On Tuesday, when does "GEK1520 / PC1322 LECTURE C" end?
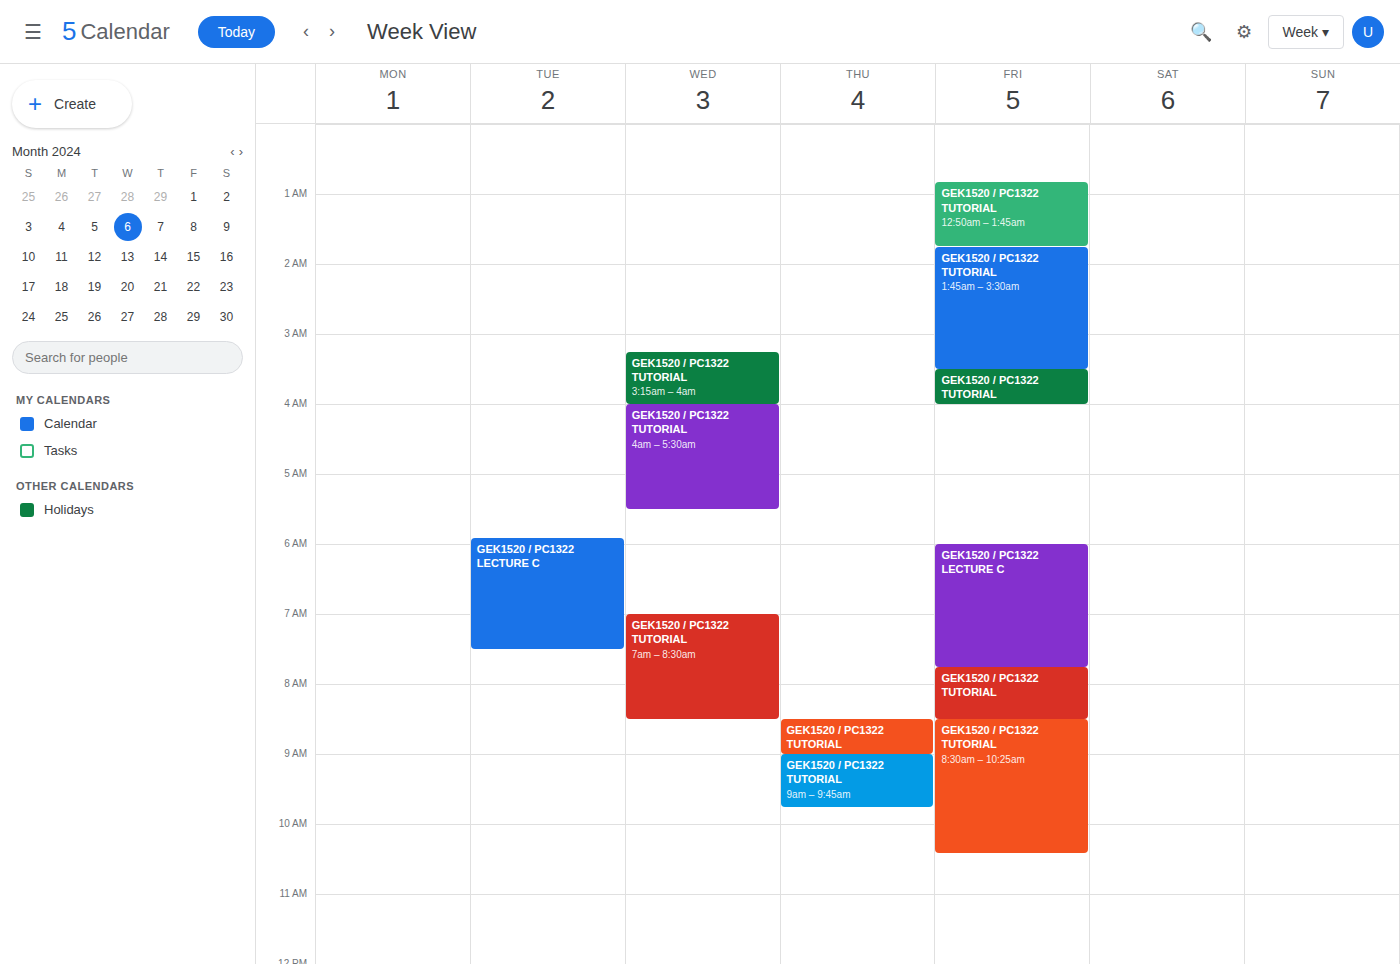
7:30 AM